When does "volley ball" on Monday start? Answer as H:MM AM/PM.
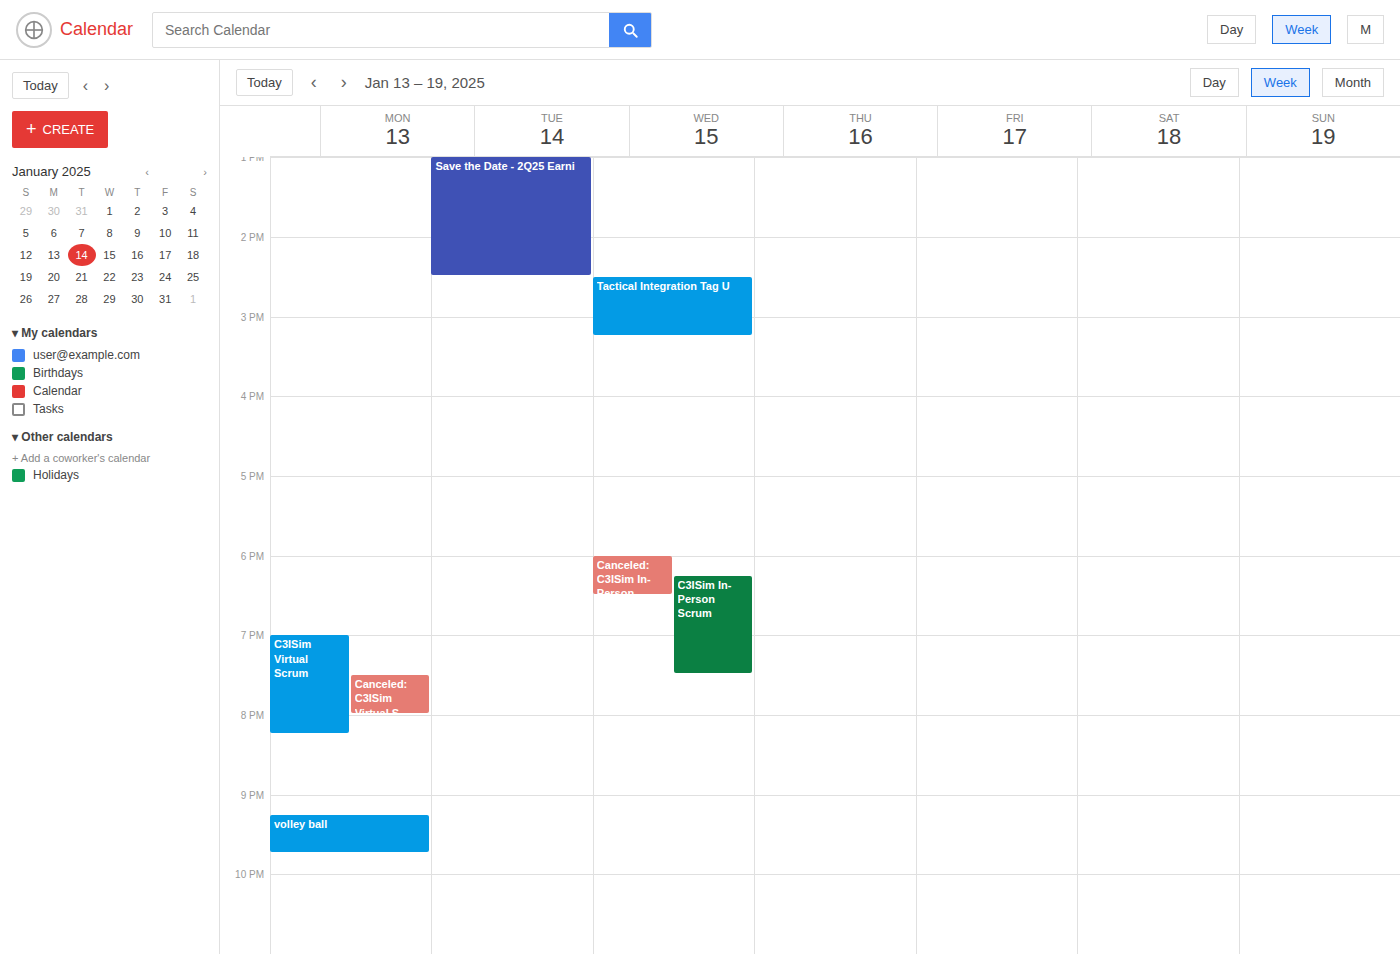
9:15 PM